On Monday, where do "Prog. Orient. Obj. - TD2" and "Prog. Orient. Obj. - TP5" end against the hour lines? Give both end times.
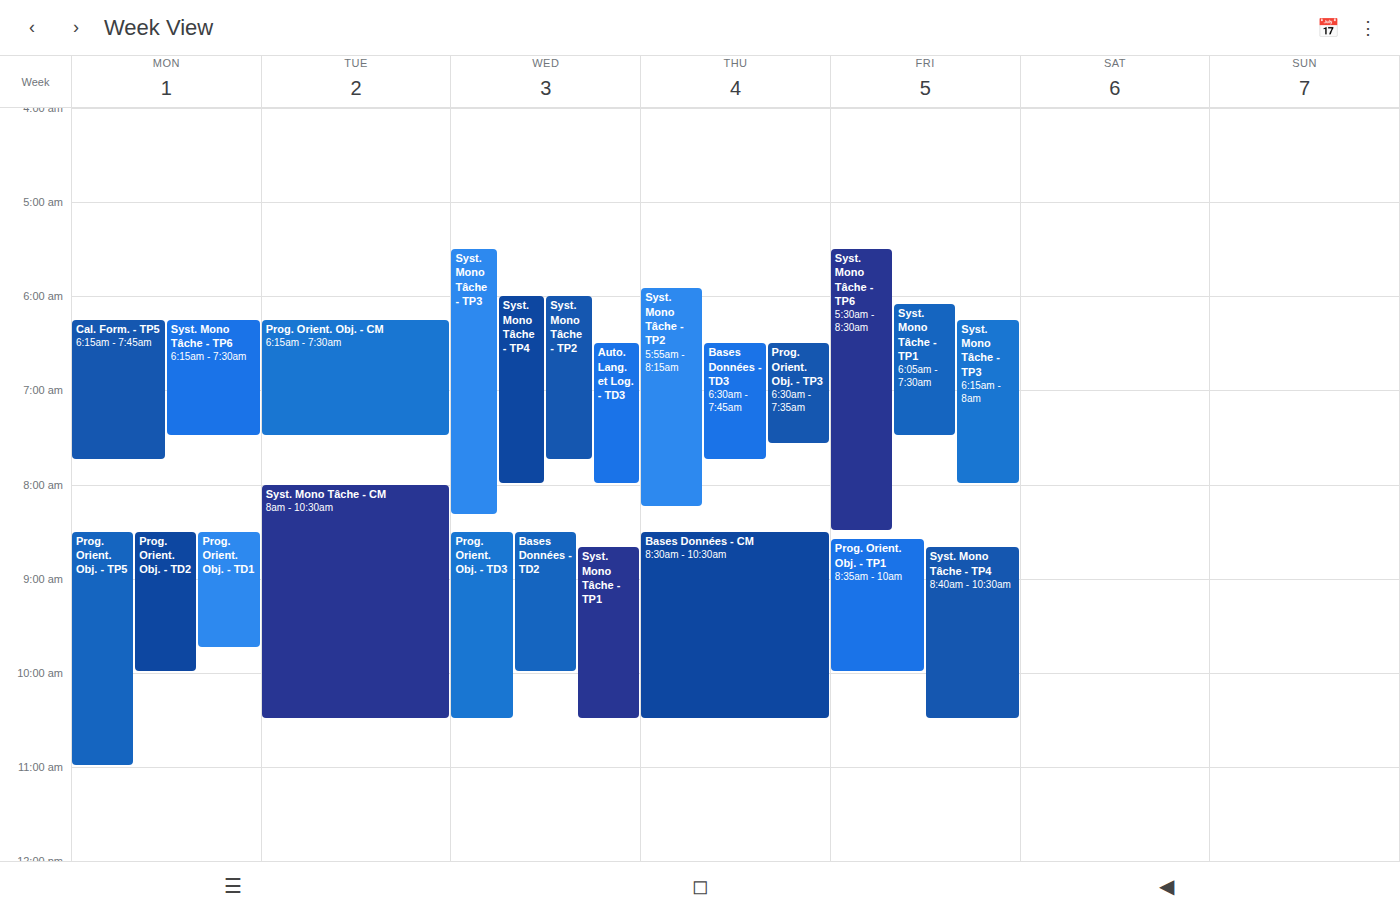
"Prog. Orient. Obj. - TD2": 10:00 AM, exactly on the 10 AM line. "Prog. Orient. Obj. - TP5": 11:00 AM, exactly on the 11 AM line.